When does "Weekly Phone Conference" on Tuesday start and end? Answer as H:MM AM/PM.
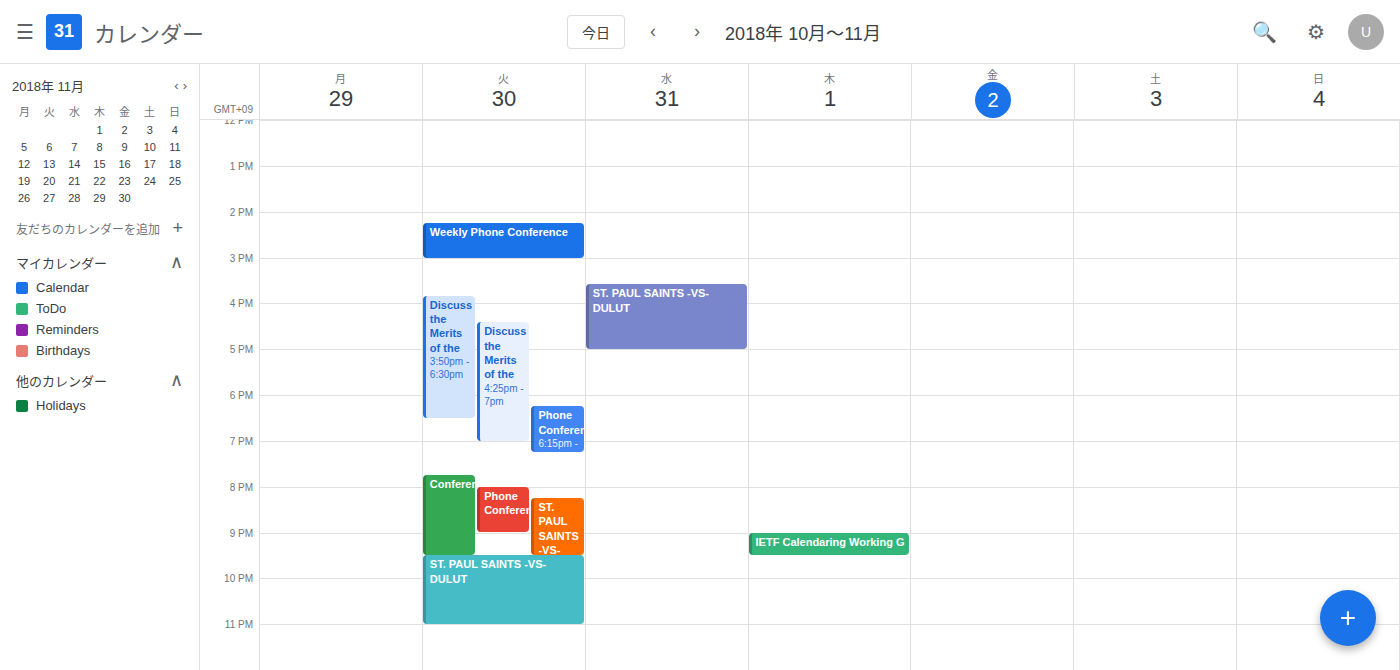
2:15 PM to 3:00 PM